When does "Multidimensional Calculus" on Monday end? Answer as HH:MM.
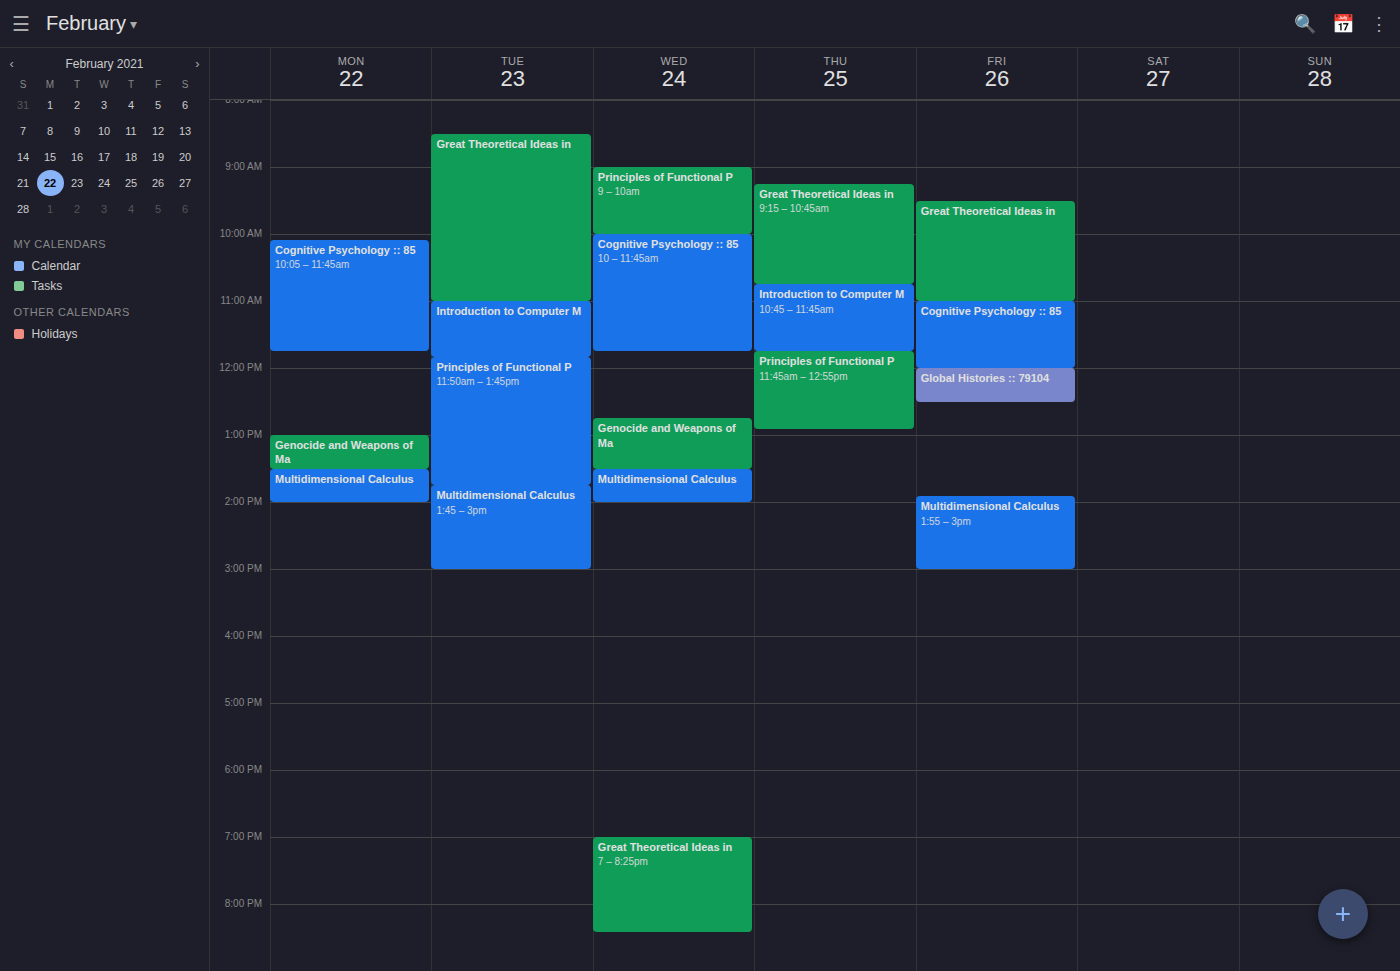
14:00